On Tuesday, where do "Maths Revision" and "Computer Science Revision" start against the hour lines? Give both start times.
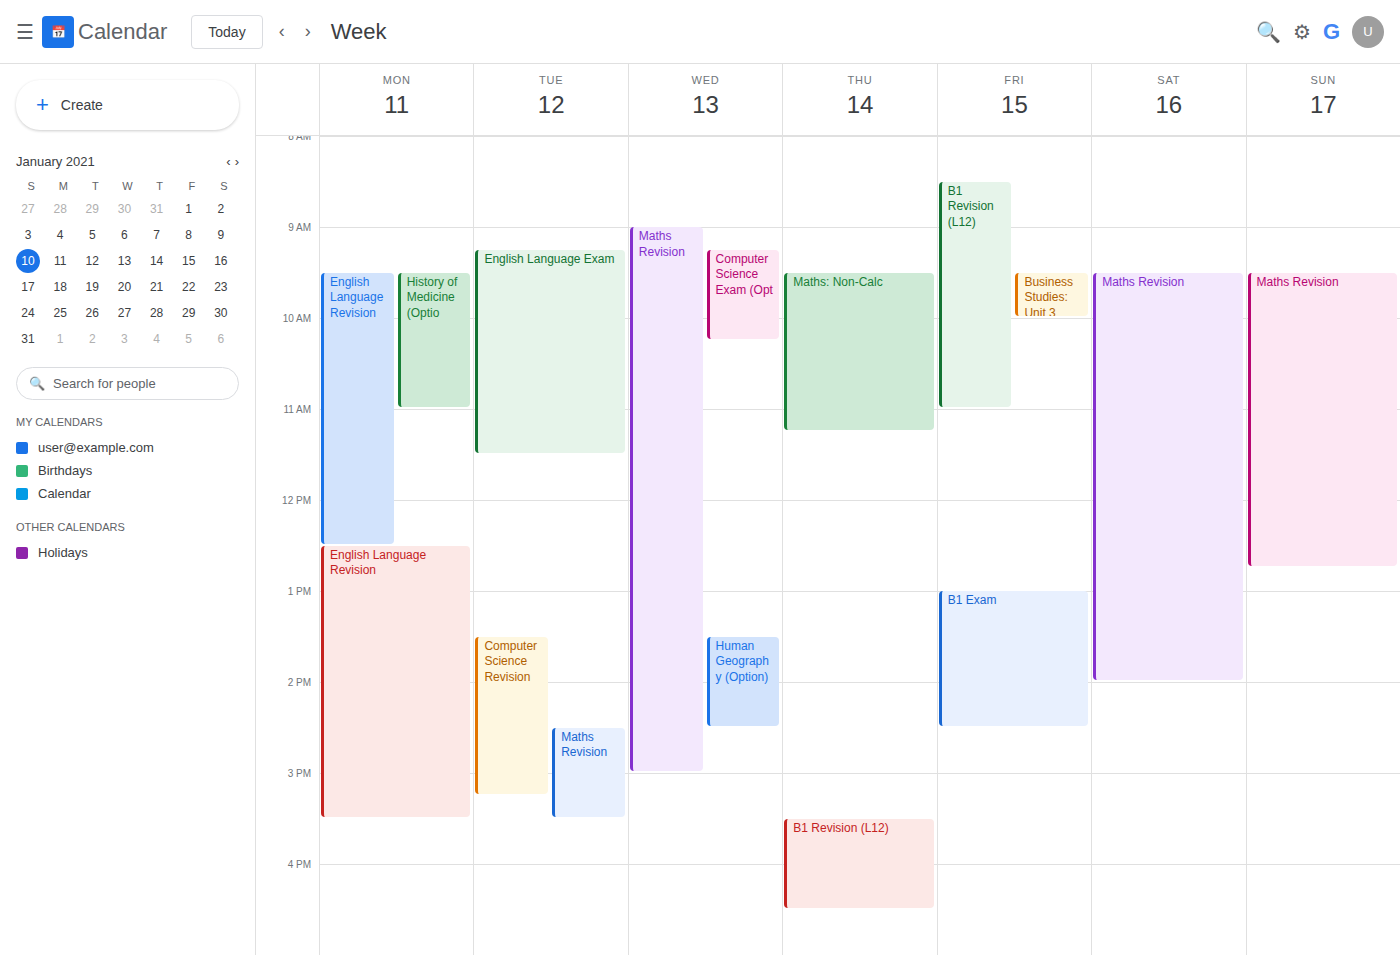
"Maths Revision": 2:30 PM, halfway between the 2 PM and 3 PM lines. "Computer Science Revision": 1:30 PM, halfway between the 1 PM and 2 PM lines.